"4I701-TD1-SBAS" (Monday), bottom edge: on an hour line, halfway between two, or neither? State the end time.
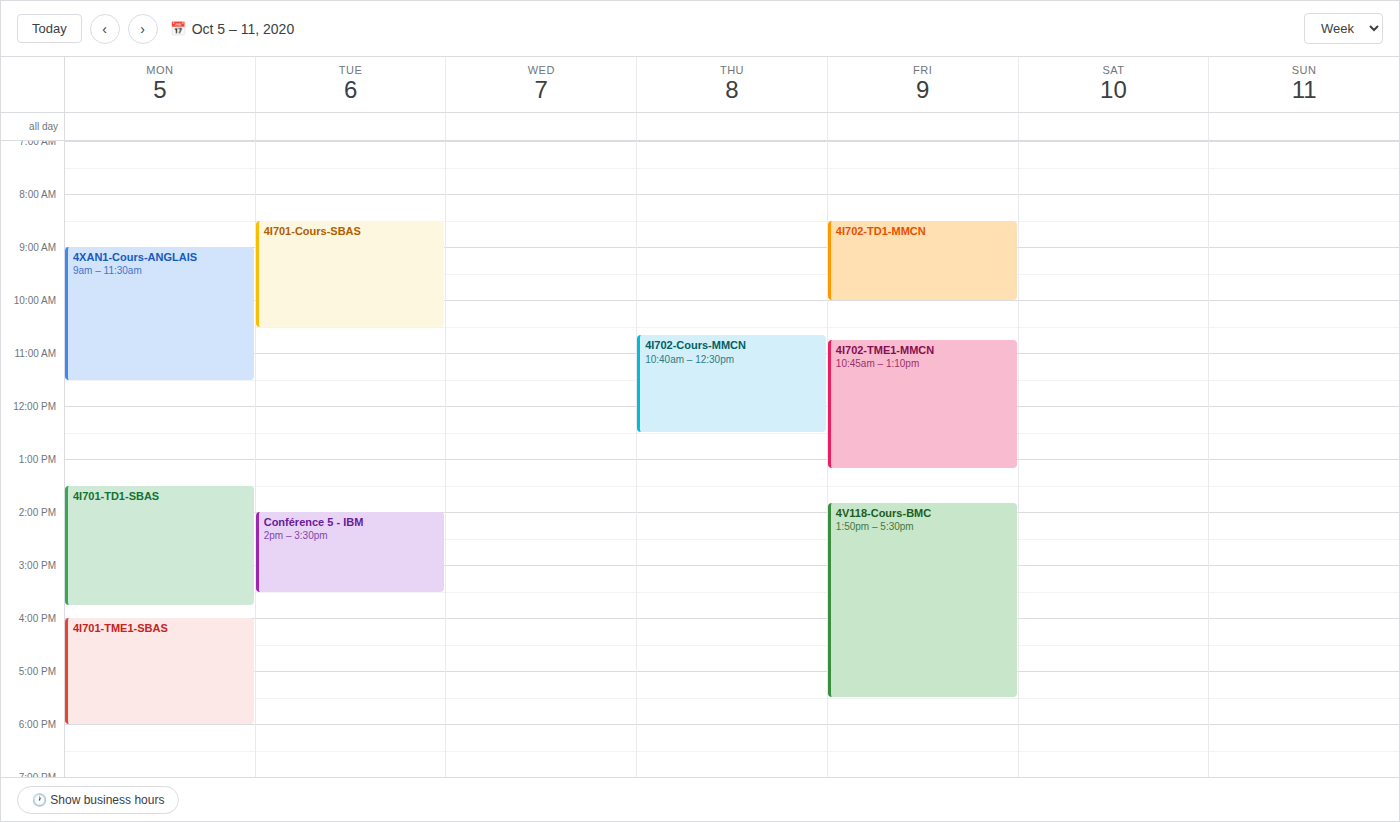
15:45 -- neither: three quarters of the way from the 15:00 line to the 16:00 line.